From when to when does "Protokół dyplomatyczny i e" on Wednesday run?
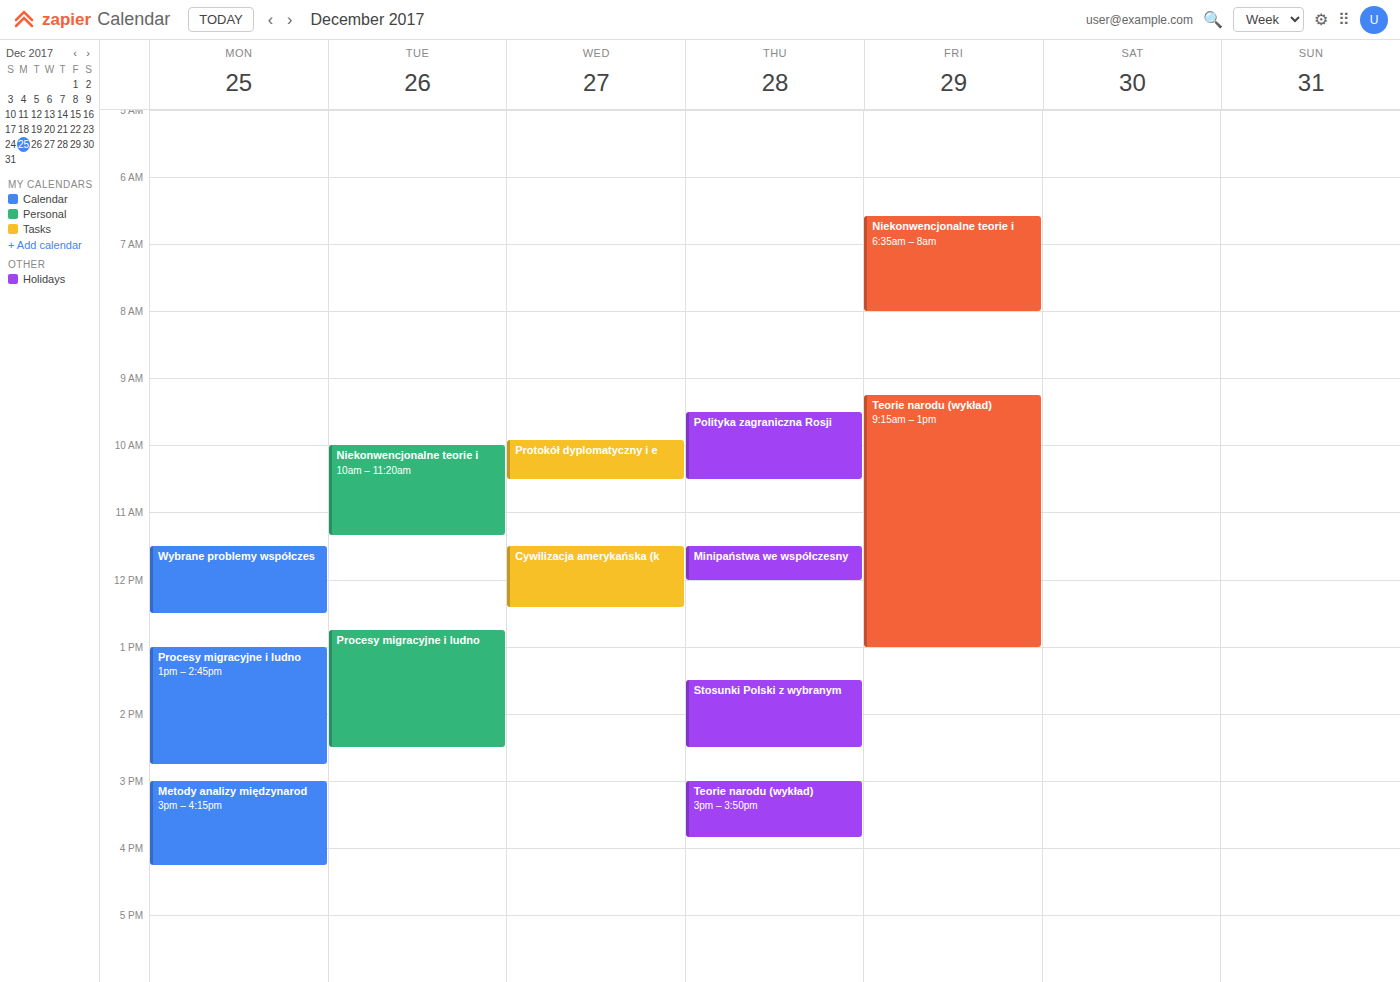
9:55 AM to 10:30 AM